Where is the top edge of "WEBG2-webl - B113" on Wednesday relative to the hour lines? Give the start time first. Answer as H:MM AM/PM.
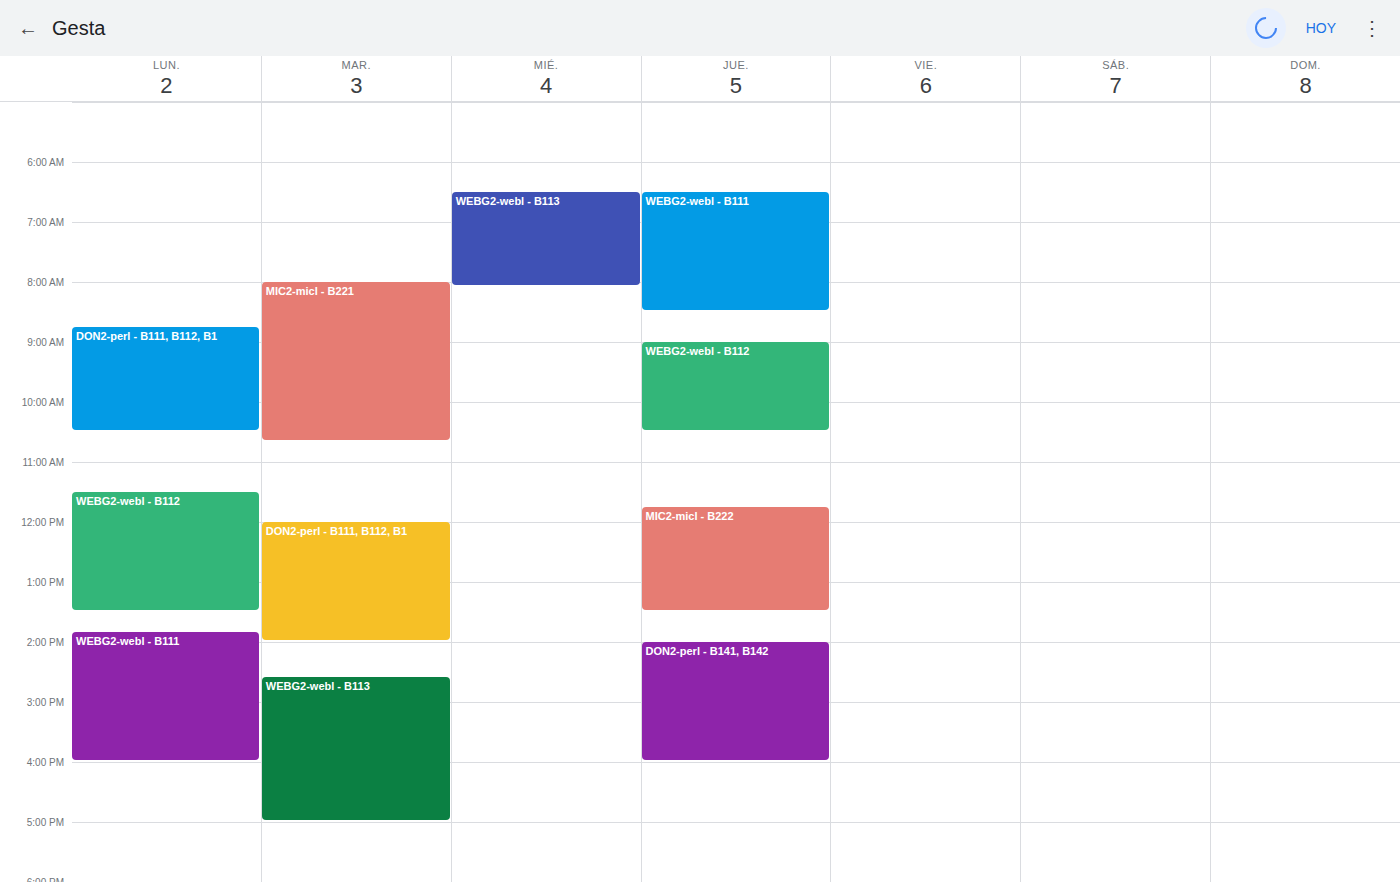
6:30 AM -- halfway between the 6 AM and 7 AM lines.